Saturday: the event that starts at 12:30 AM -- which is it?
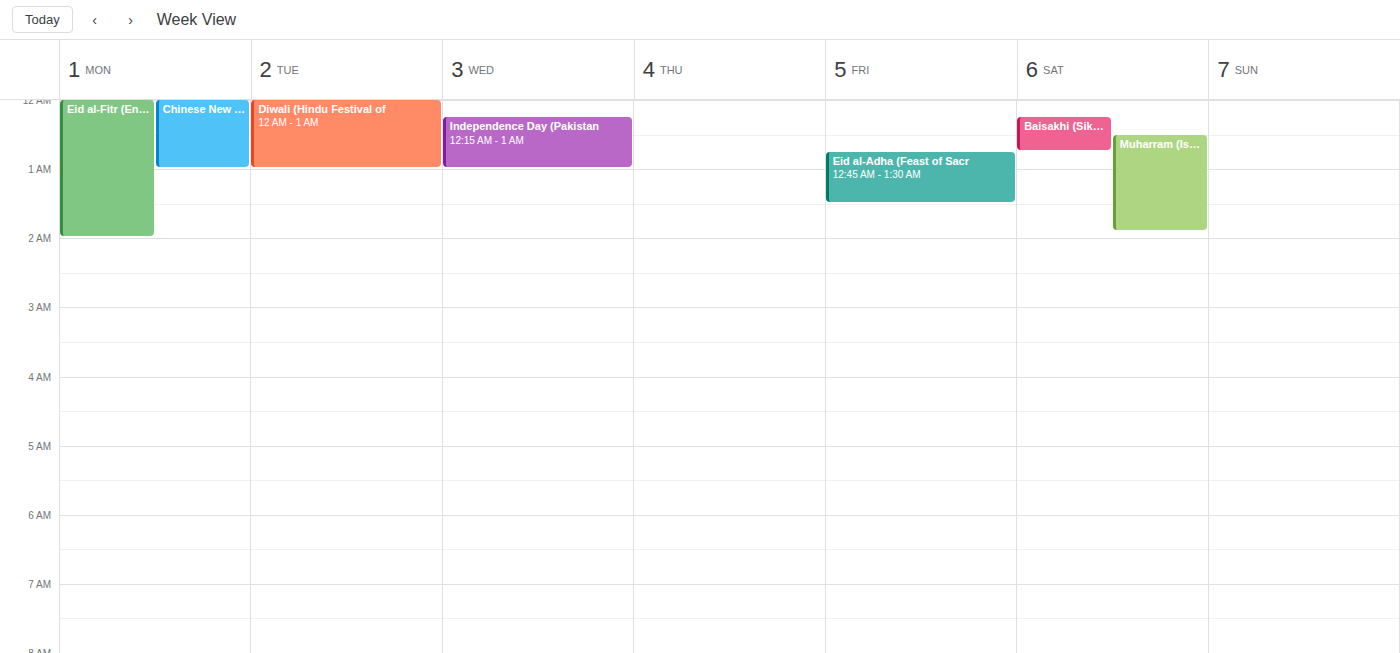
"Muharram (Islamic New Year"